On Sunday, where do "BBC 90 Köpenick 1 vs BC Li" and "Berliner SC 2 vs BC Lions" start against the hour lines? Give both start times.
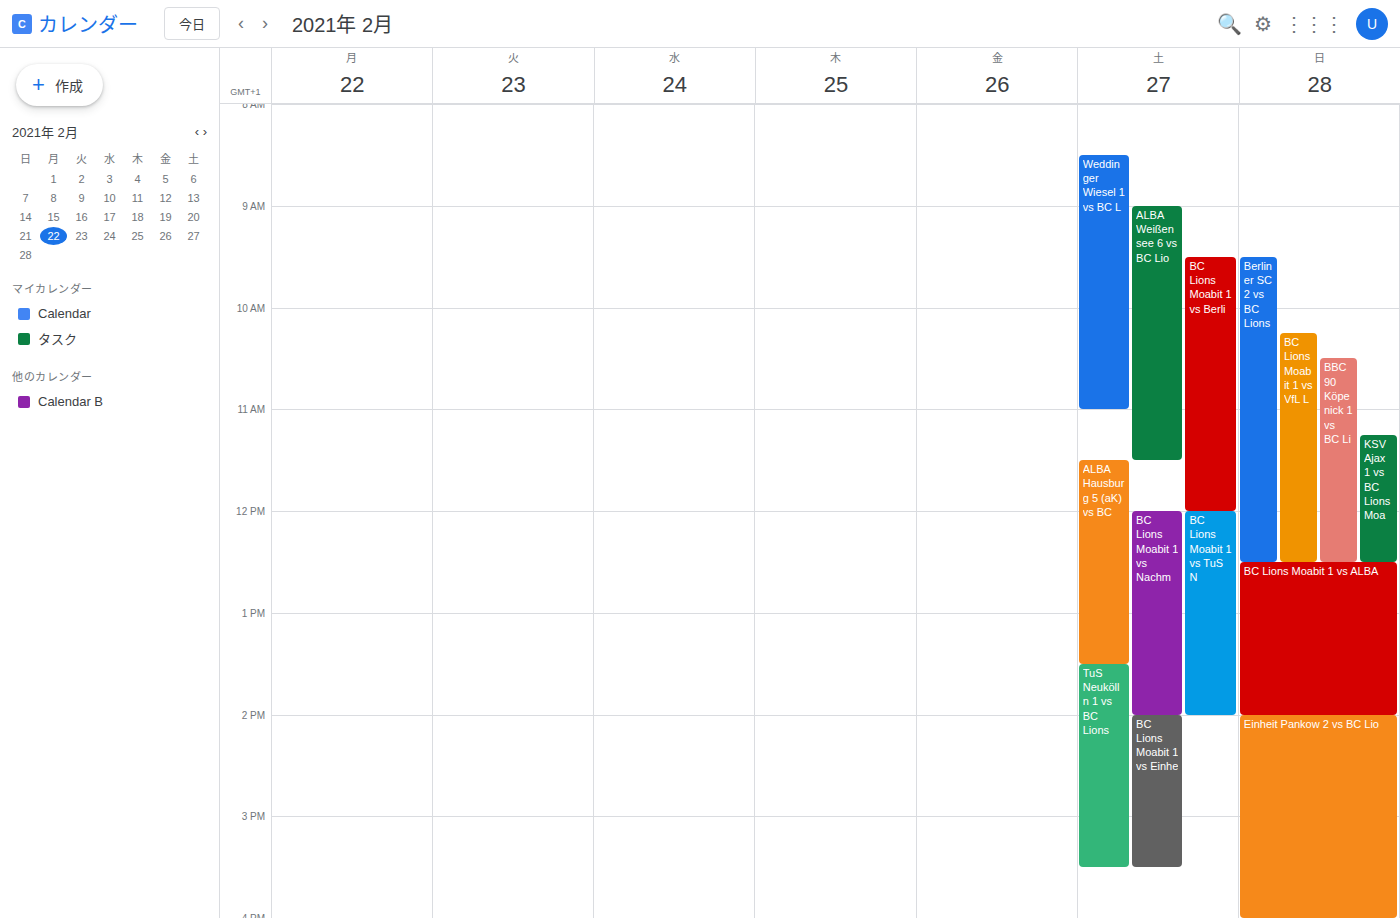
"BBC 90 Köpenick 1 vs BC Li": 10:30 AM, halfway between the 10 AM and 11 AM lines. "Berliner SC 2 vs BC Lions": 9:30 AM, halfway between the 9 AM and 10 AM lines.